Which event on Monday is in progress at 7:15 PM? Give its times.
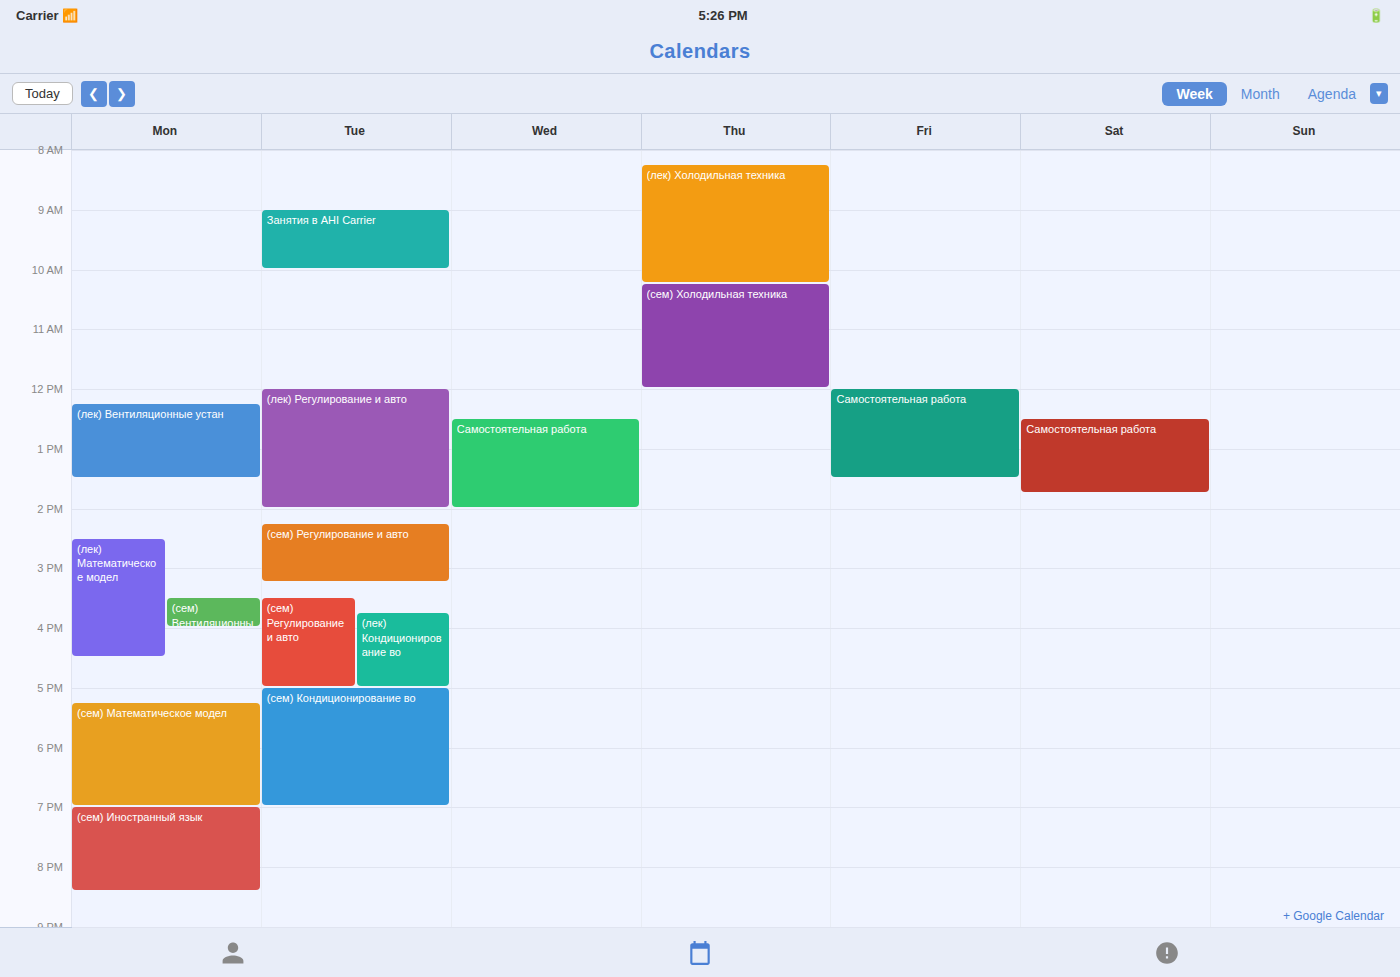
"(сем) Иностранный язык", 7:00 PM to 8:25 PM